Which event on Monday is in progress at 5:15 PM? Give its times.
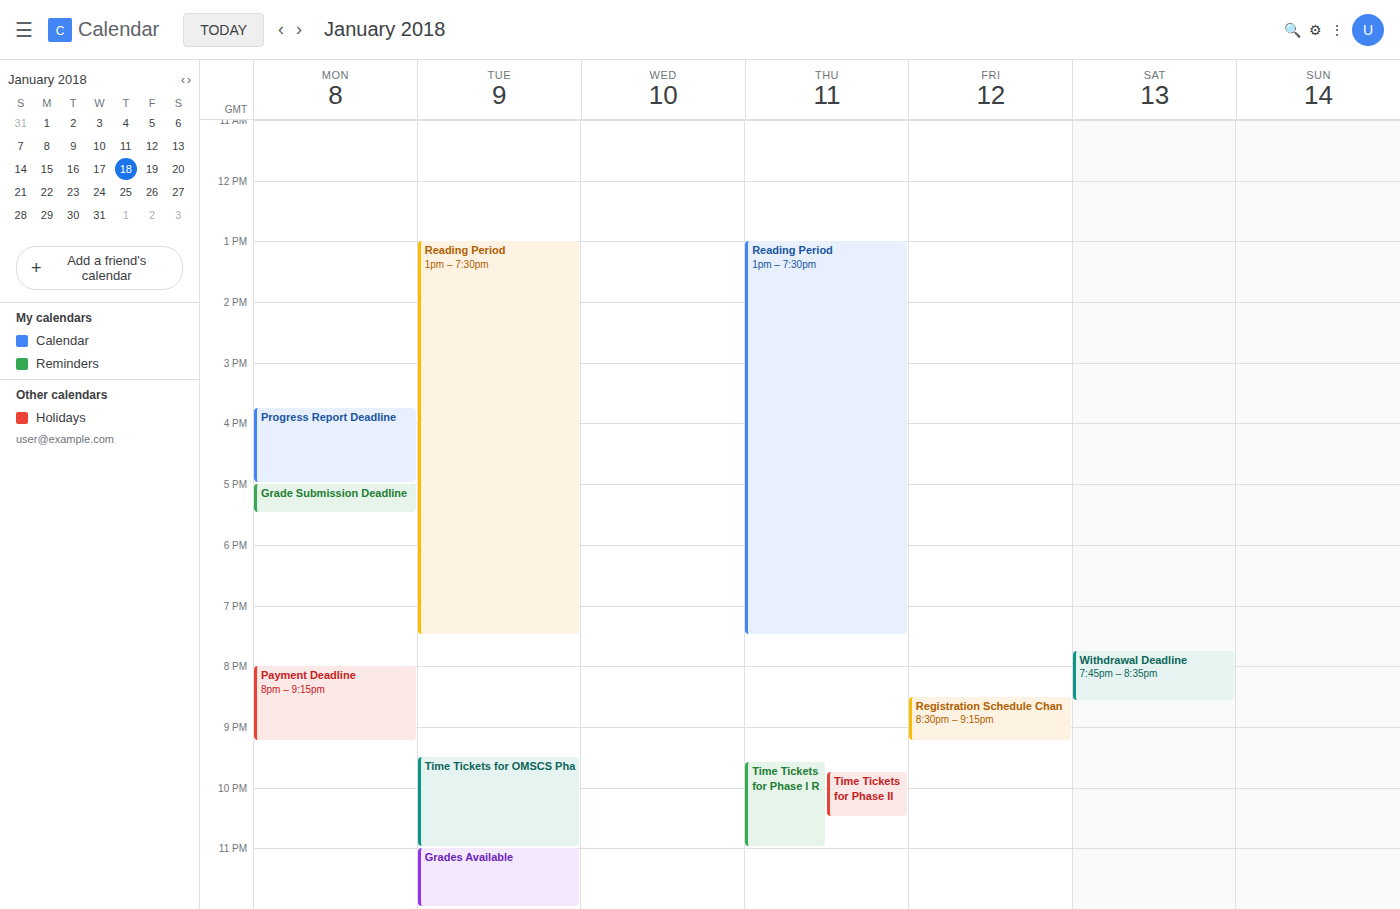
"Grade Submission Deadline", 5:00 PM to 5:30 PM